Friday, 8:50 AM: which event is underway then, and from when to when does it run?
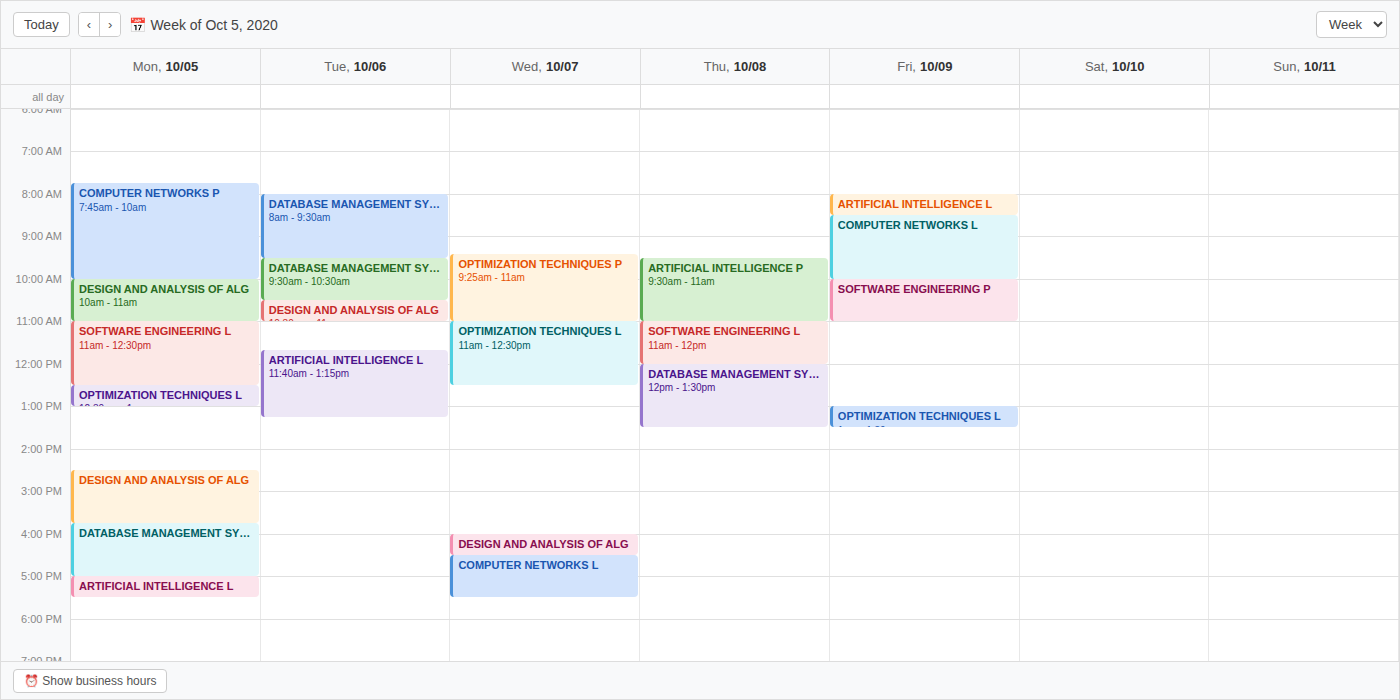
"COMPUTER NETWORKS L", 8:30 AM to 10:00 AM